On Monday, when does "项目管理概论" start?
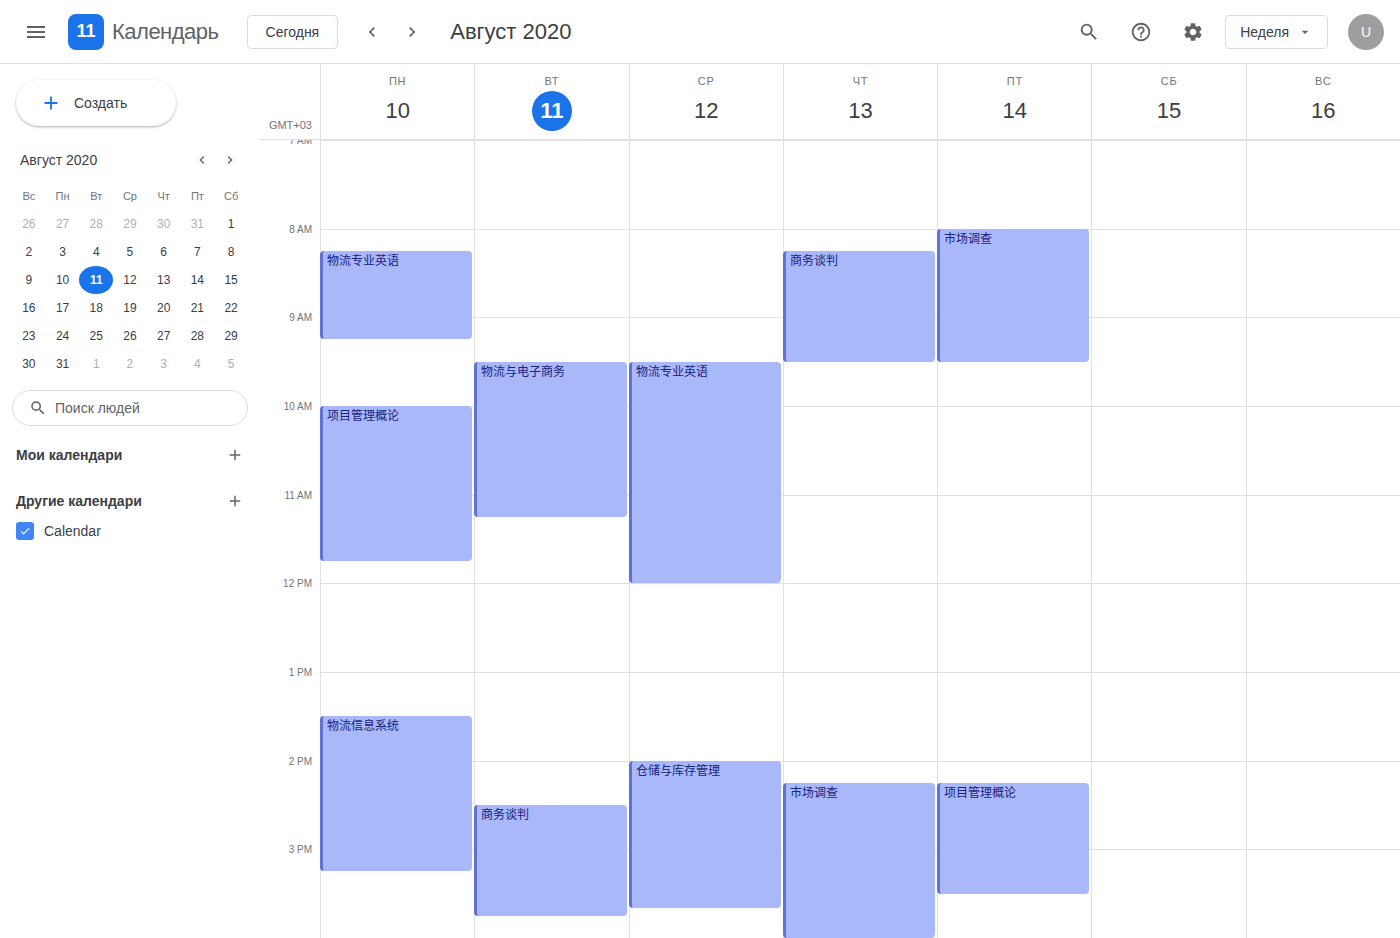
10:00